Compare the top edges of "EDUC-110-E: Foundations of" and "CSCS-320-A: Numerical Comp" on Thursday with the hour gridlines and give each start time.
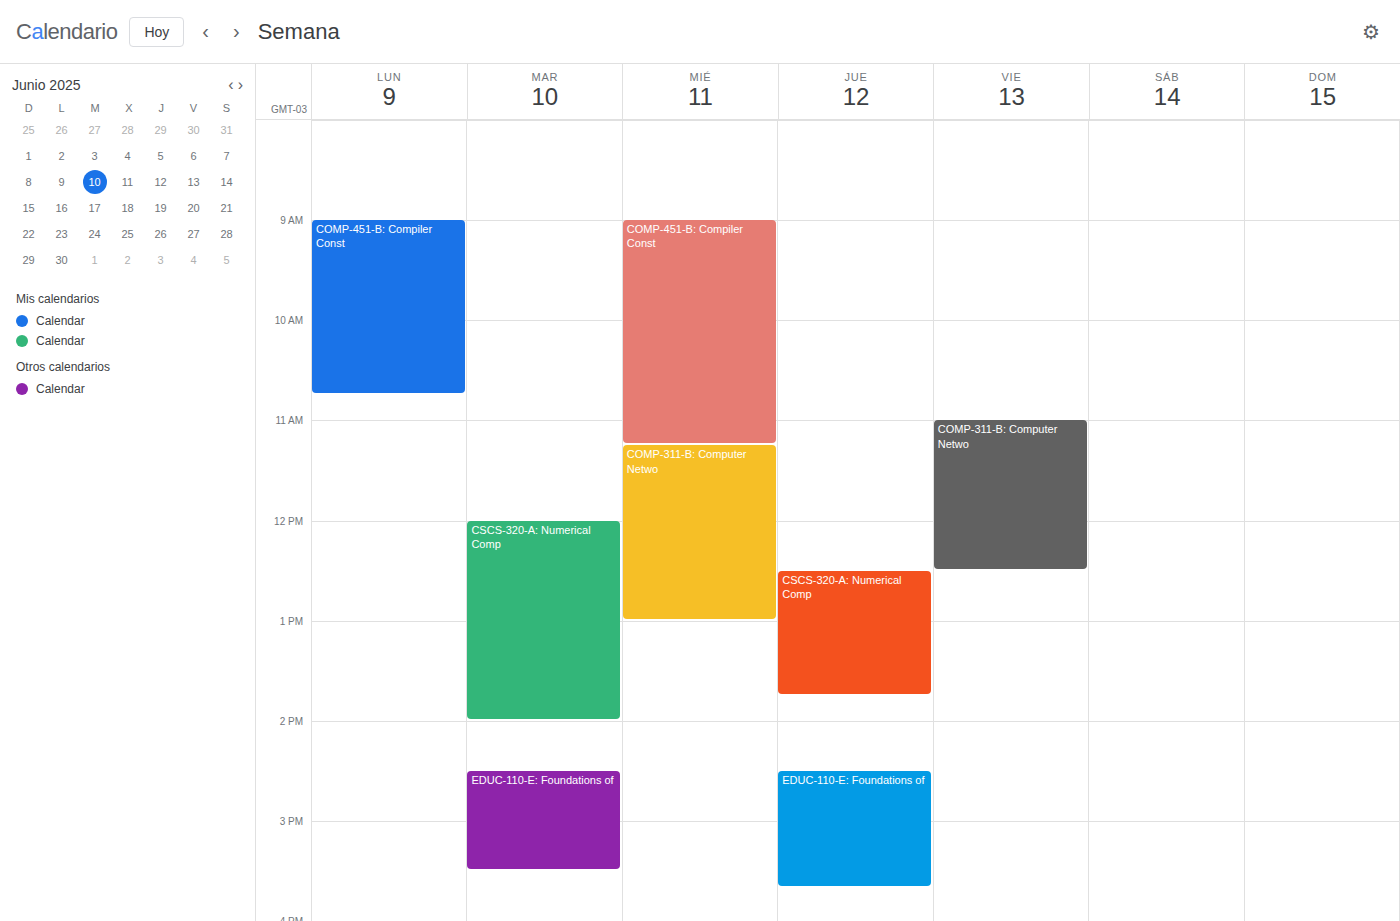
"EDUC-110-E: Foundations of": 2:30 PM, halfway between the 2 PM and 3 PM lines. "CSCS-320-A: Numerical Comp": 12:30 PM, halfway between the 12 PM and 1 PM lines.